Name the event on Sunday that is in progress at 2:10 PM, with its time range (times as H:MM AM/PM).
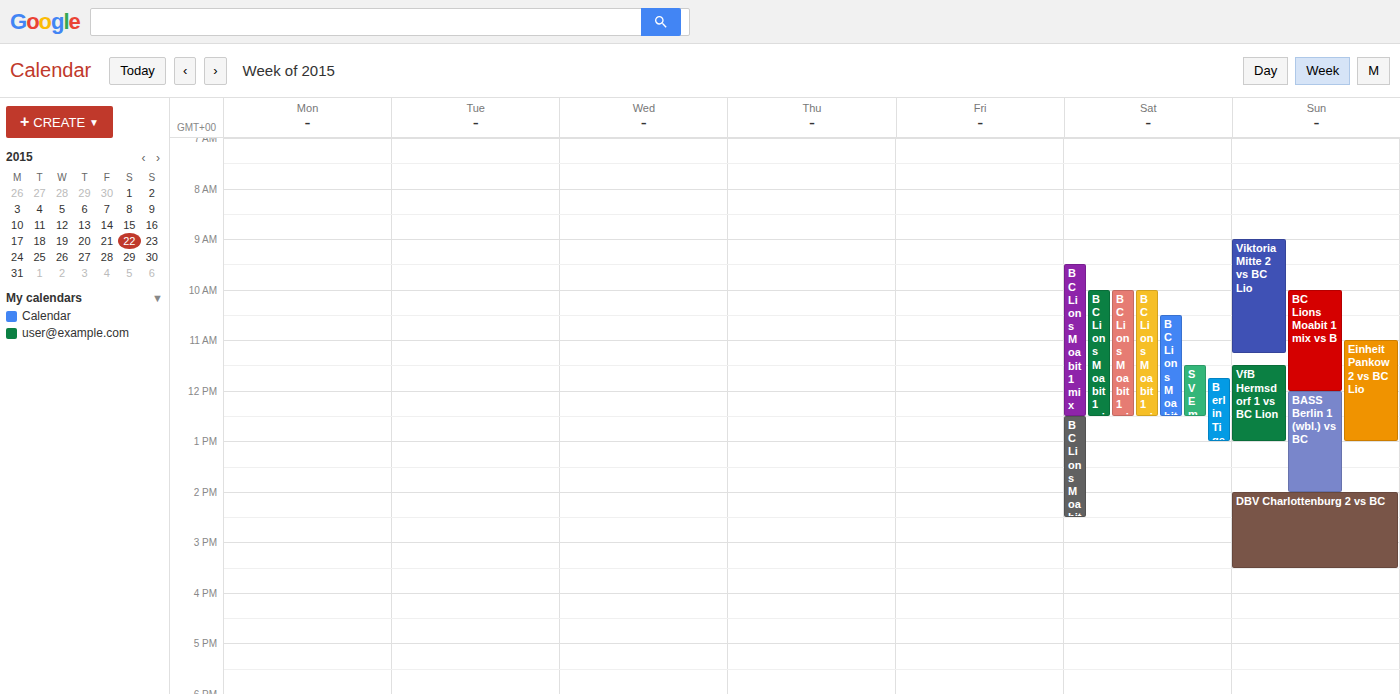
"DBV Charlottenburg 2 vs BC", 2:00 PM to 3:30 PM